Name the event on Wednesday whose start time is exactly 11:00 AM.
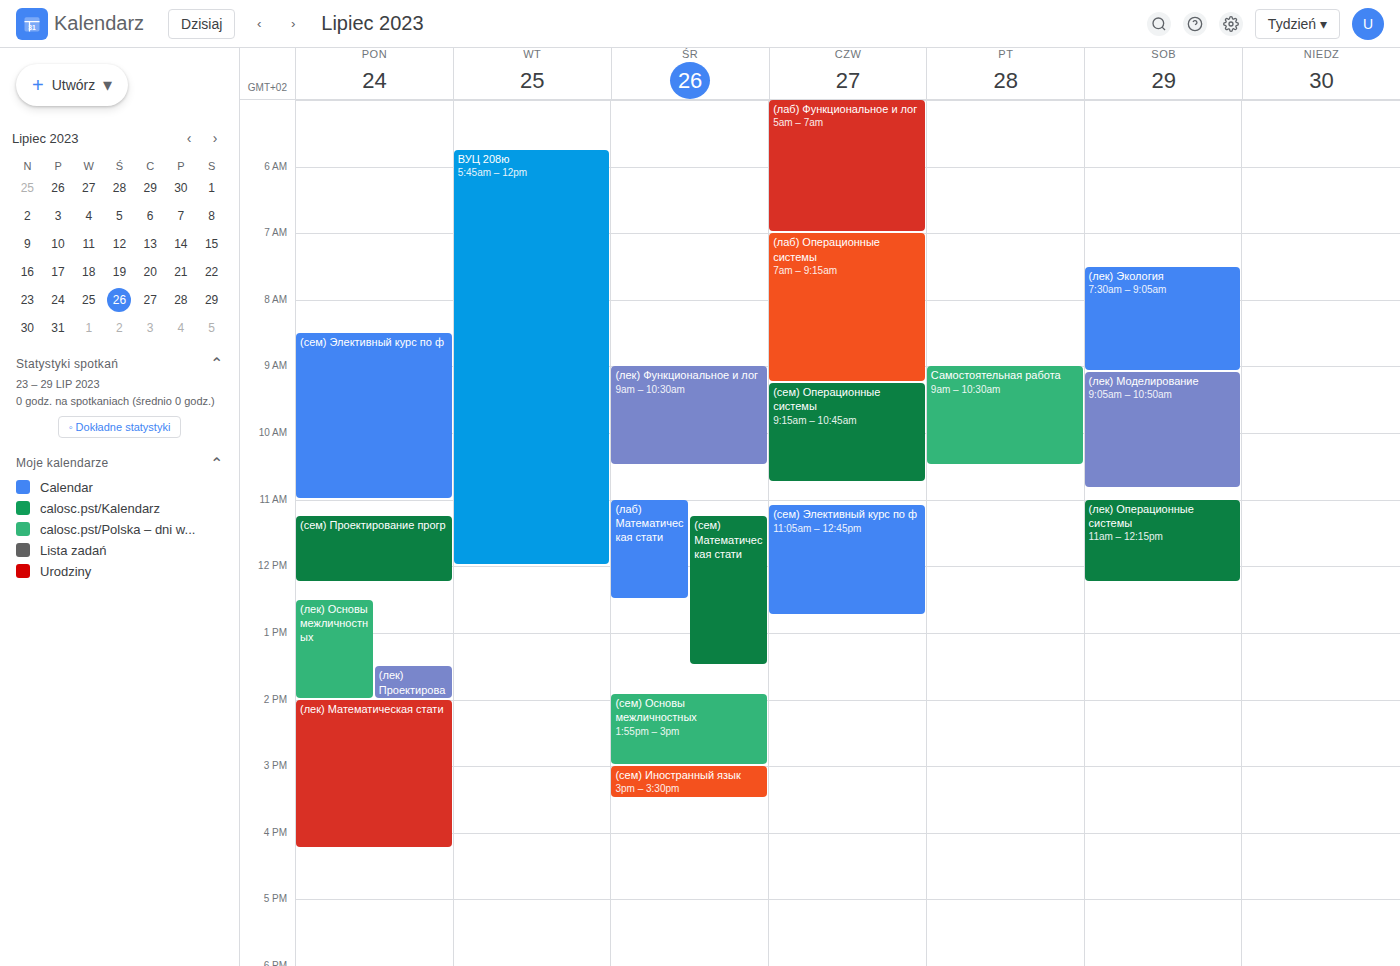
"(лаб) Математическая стати"